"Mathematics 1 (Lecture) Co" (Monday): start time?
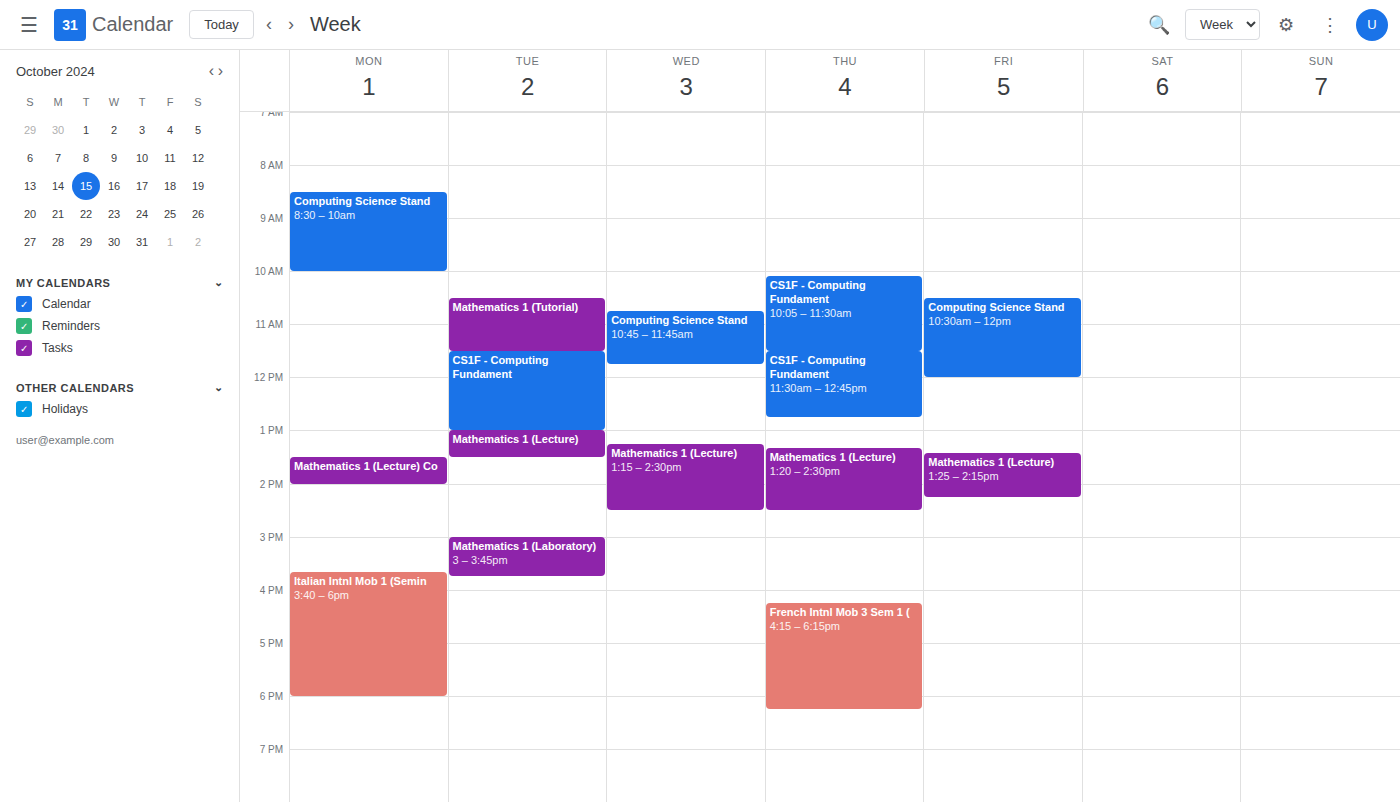
1:30 PM